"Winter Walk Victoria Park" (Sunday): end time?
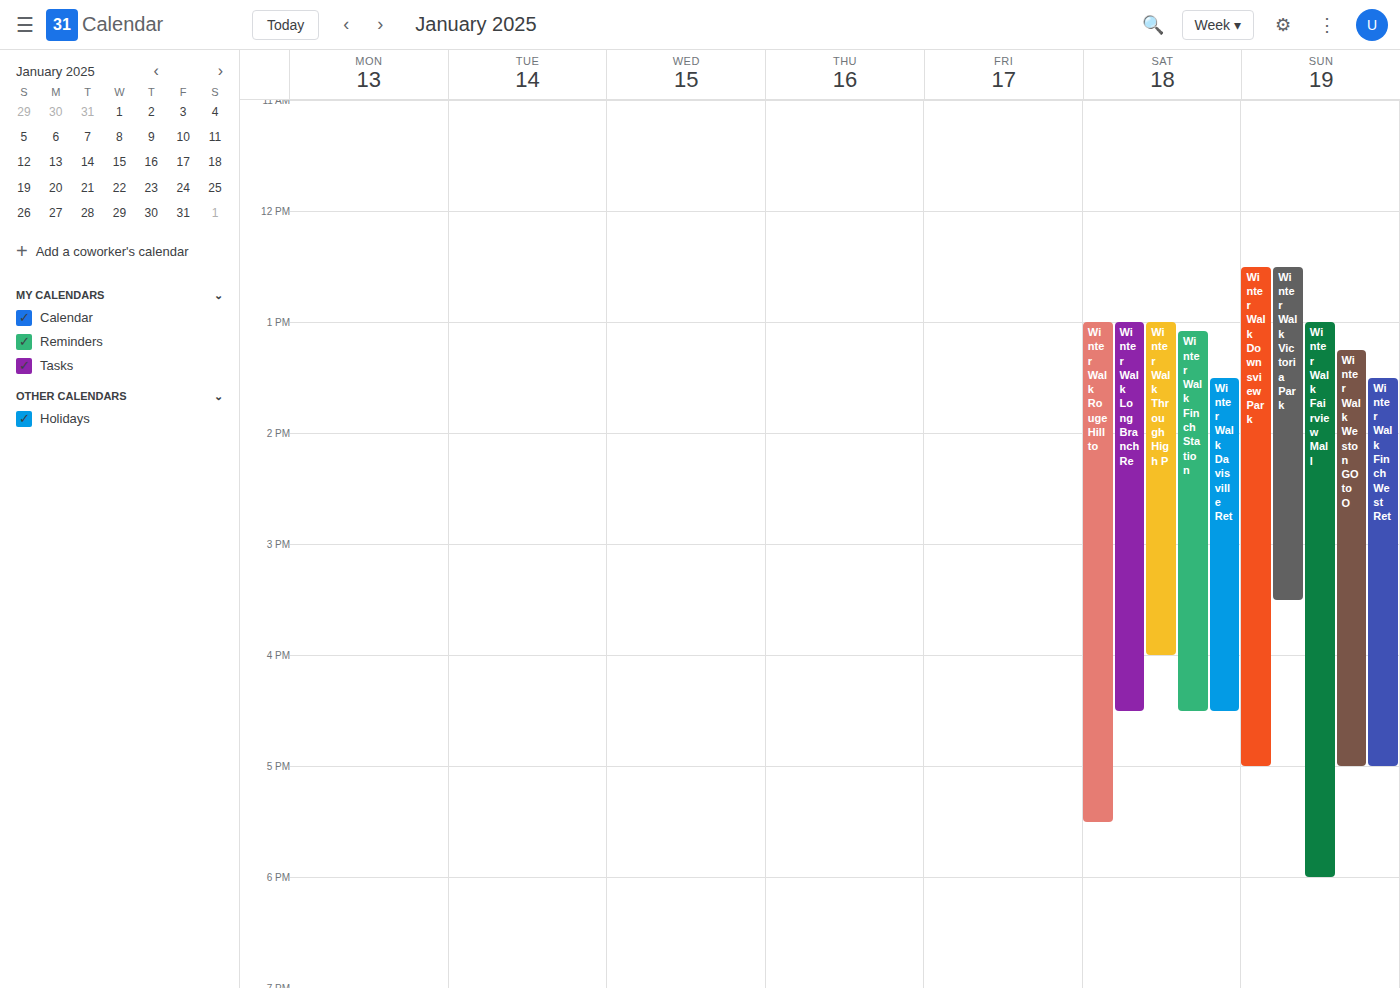
3:30 PM